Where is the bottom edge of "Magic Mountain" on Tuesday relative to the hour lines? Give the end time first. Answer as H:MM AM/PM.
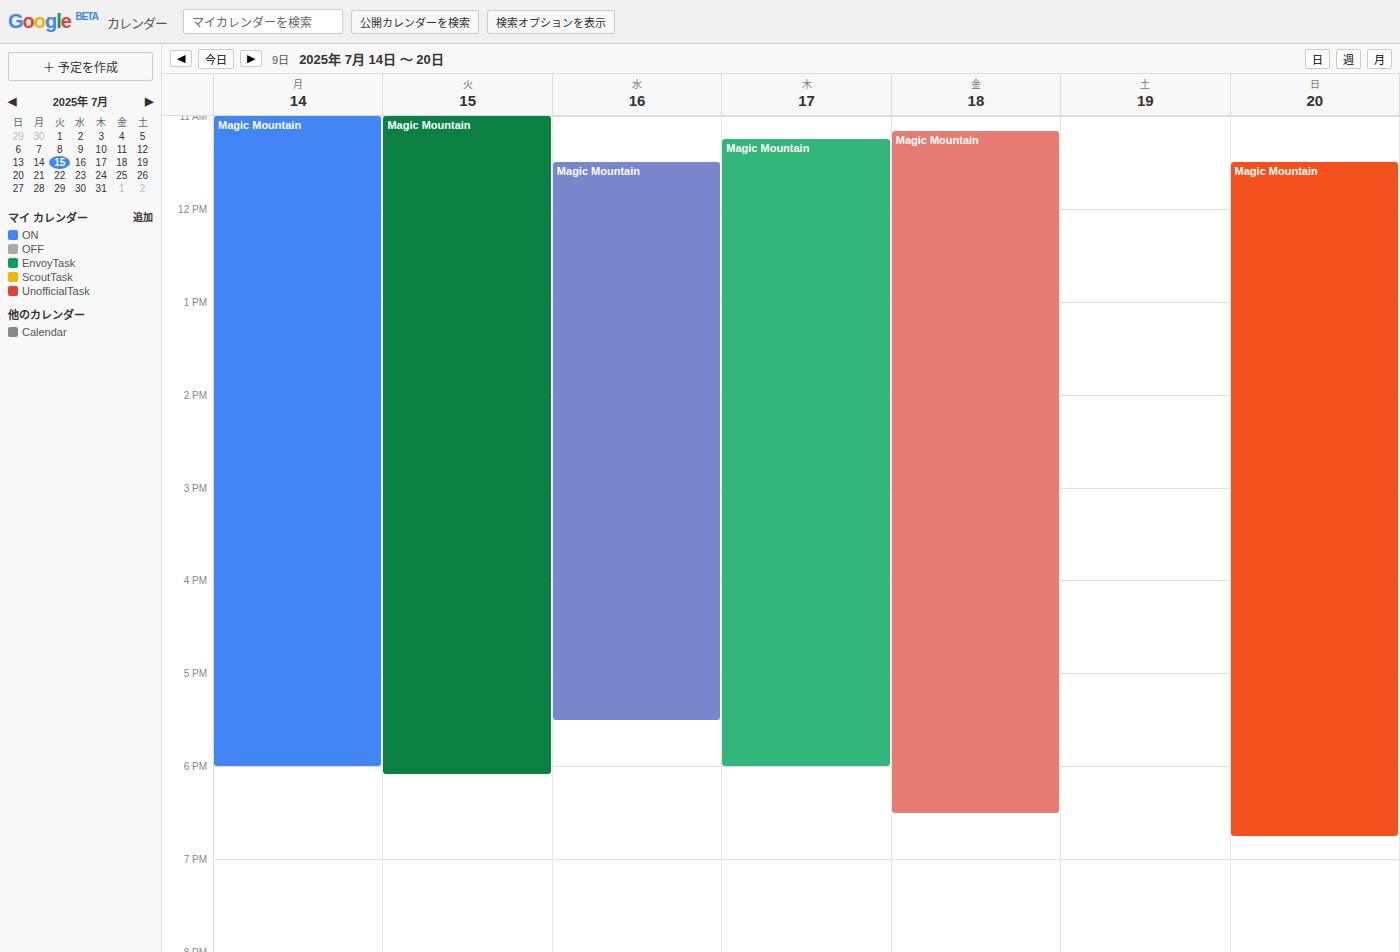
6:05 PM -- neither: 5 minutes below the 6 PM line and 55 minutes above the 7 PM line.